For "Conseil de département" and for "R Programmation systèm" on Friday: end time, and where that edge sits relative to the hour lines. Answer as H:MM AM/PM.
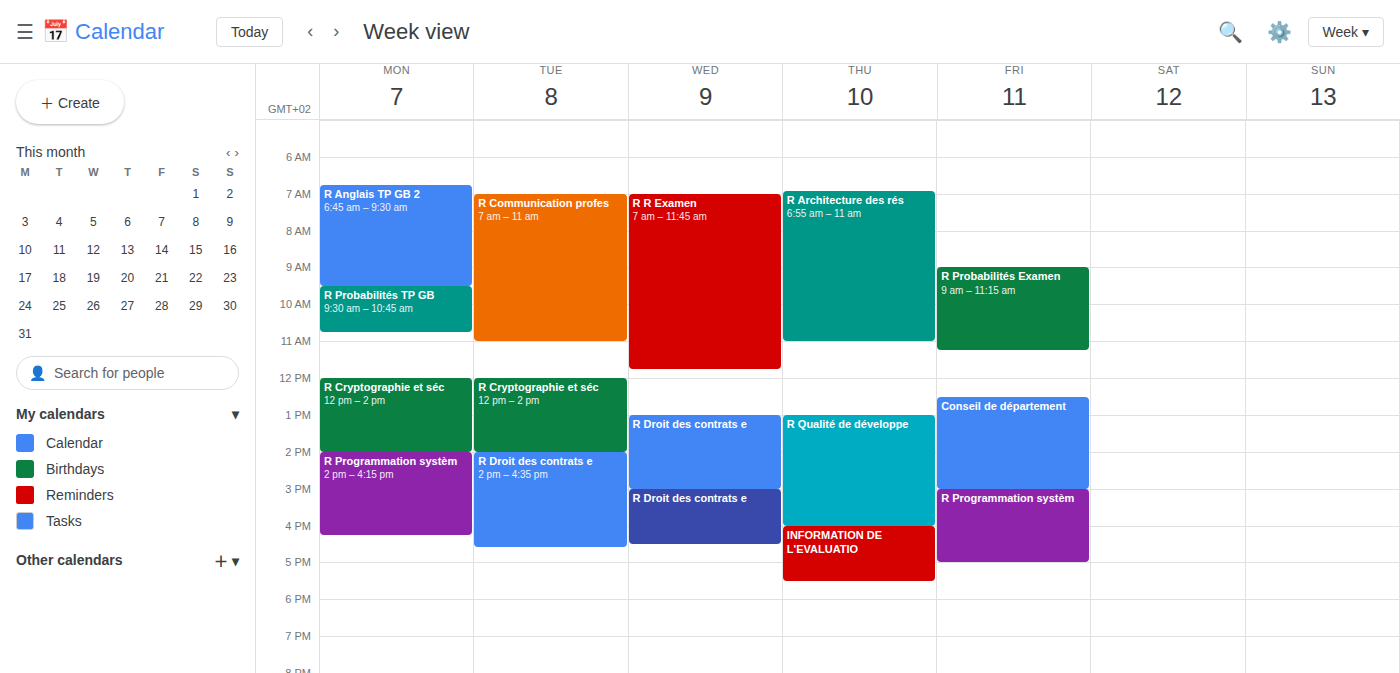
"Conseil de département": 3:00 PM, exactly on the 3 PM line. "R Programmation systèm": 5:00 PM, exactly on the 5 PM line.